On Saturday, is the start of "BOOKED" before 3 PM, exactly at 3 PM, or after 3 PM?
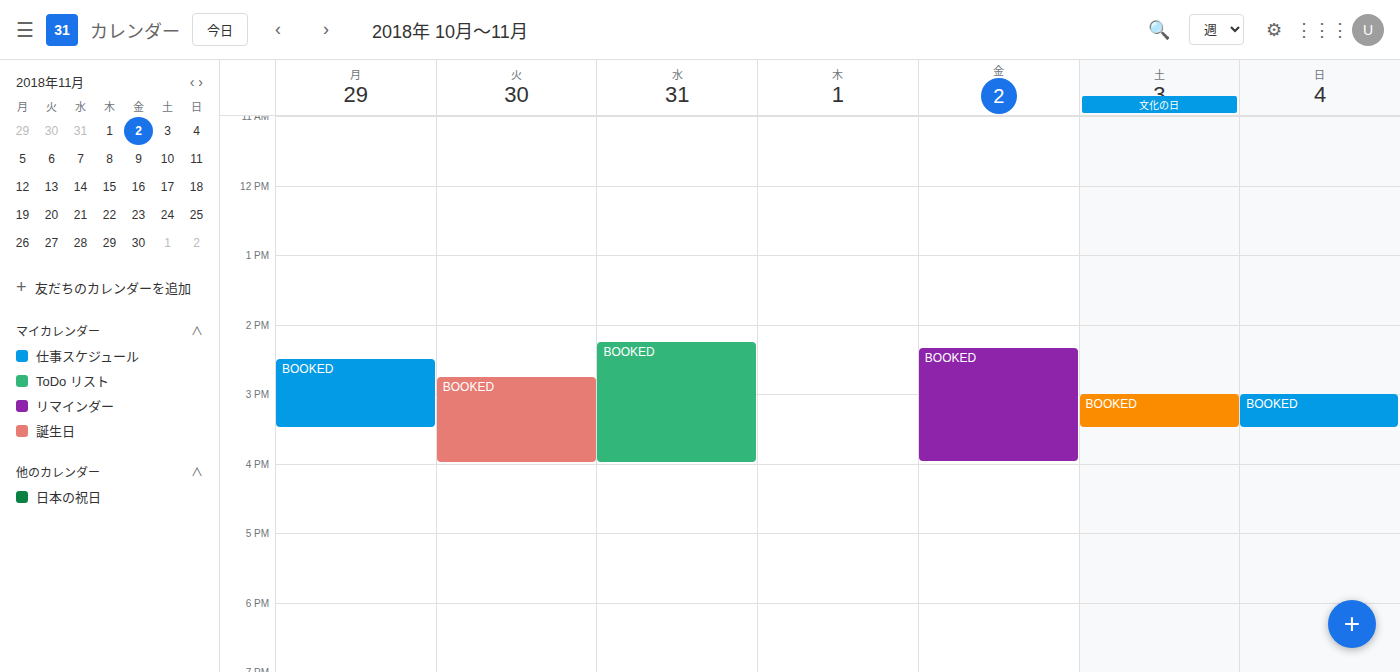
3:00 PM -- exactly at 3 PM, on the 3 PM line.